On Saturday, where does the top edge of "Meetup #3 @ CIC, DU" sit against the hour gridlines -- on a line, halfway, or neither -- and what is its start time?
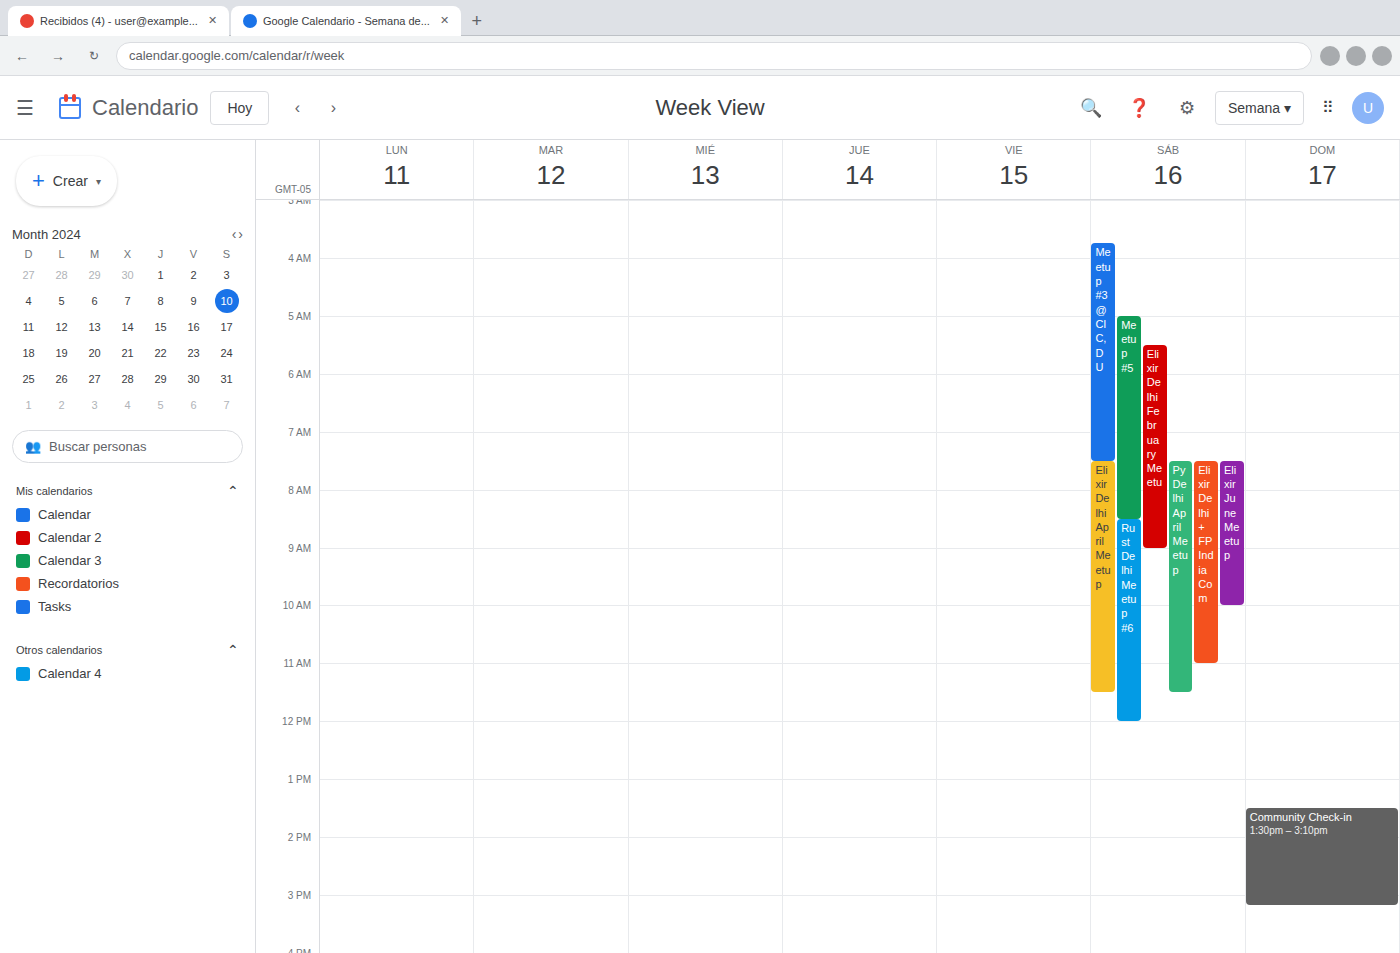
3:45 AM -- neither: three quarters of the way from the 3 AM line to the 4 AM line.